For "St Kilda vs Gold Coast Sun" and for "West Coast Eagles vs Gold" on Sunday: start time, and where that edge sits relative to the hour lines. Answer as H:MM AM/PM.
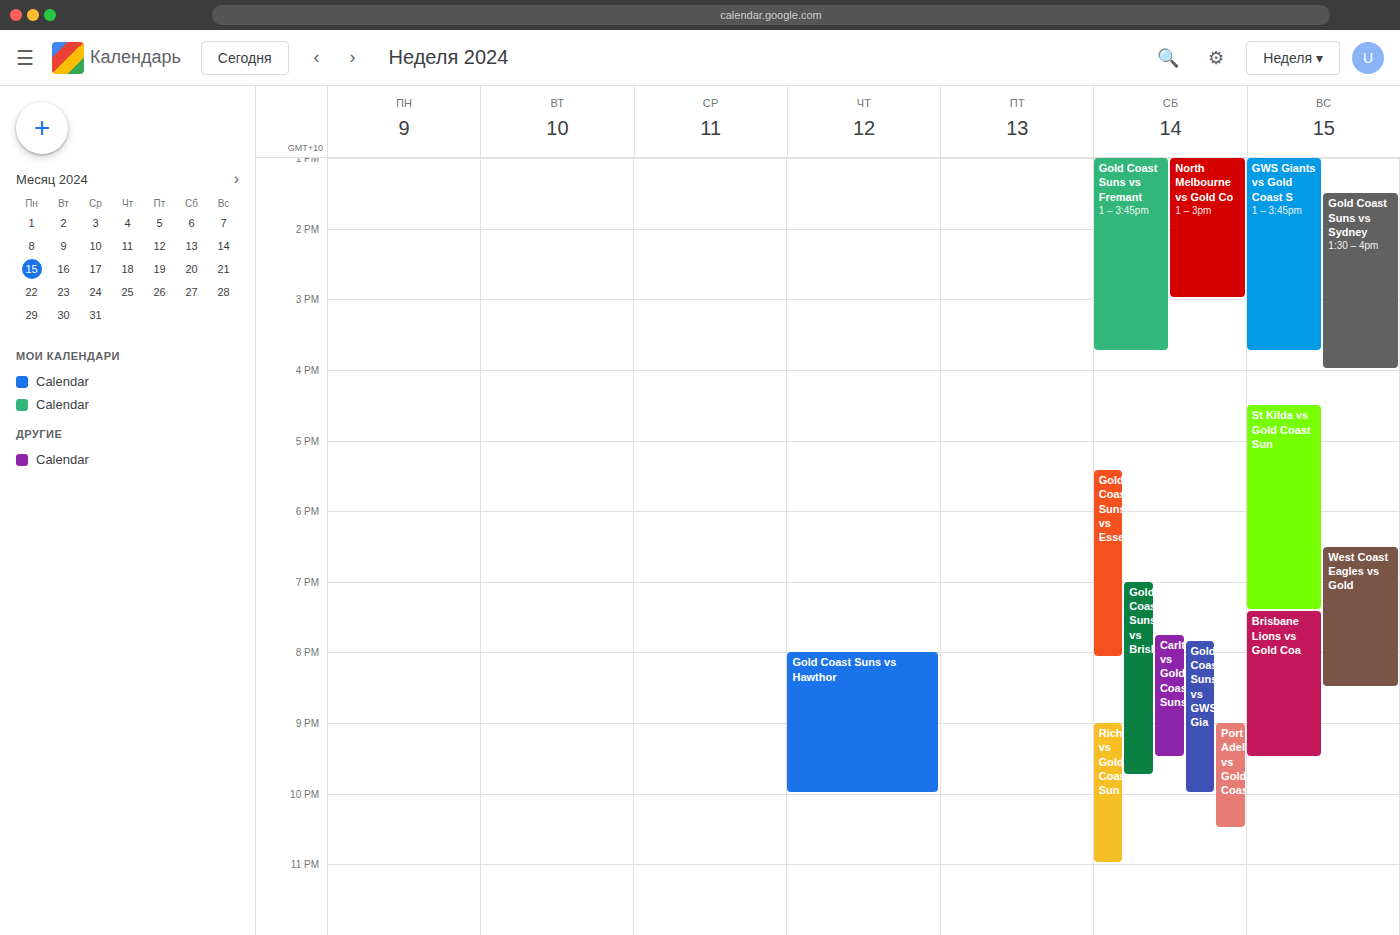
"St Kilda vs Gold Coast Sun": 4:30 PM, halfway between the 4 PM and 5 PM lines. "West Coast Eagles vs Gold": 6:30 PM, halfway between the 6 PM and 7 PM lines.